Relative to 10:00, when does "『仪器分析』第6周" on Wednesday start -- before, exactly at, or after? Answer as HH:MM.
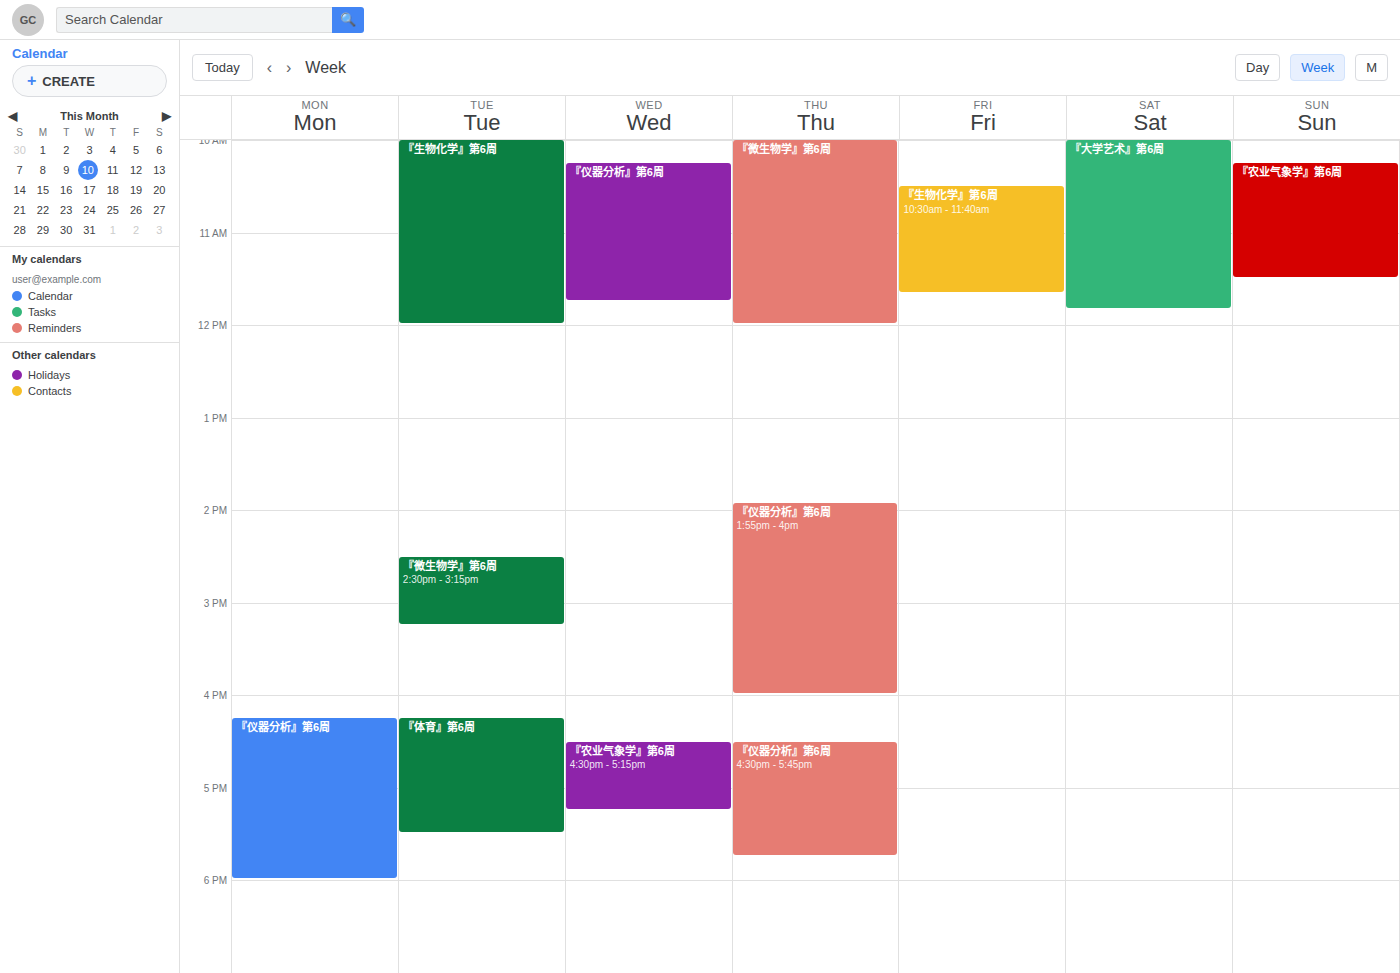
10:15 -- after 10:00, 15 minutes below the 10:00 line.